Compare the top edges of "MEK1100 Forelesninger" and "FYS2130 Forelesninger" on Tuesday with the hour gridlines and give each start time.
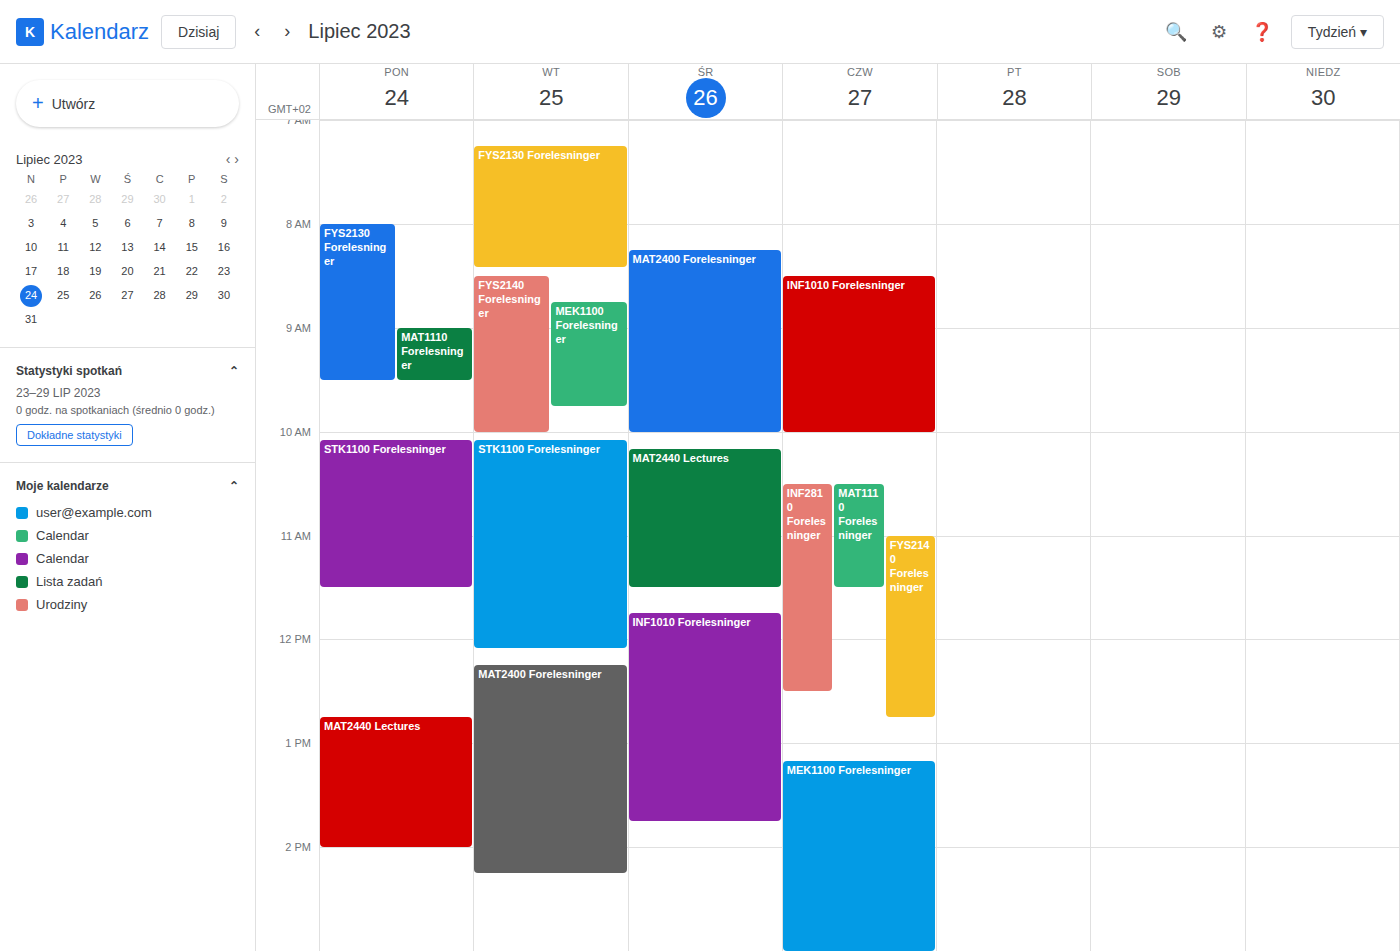
"MEK1100 Forelesninger": 8:45 AM, neither: three quarters of the way from the 8 AM line to the 9 AM line. "FYS2130 Forelesninger": 7:15 AM, neither: a quarter of the way from the 7 AM line to the 8 AM line.